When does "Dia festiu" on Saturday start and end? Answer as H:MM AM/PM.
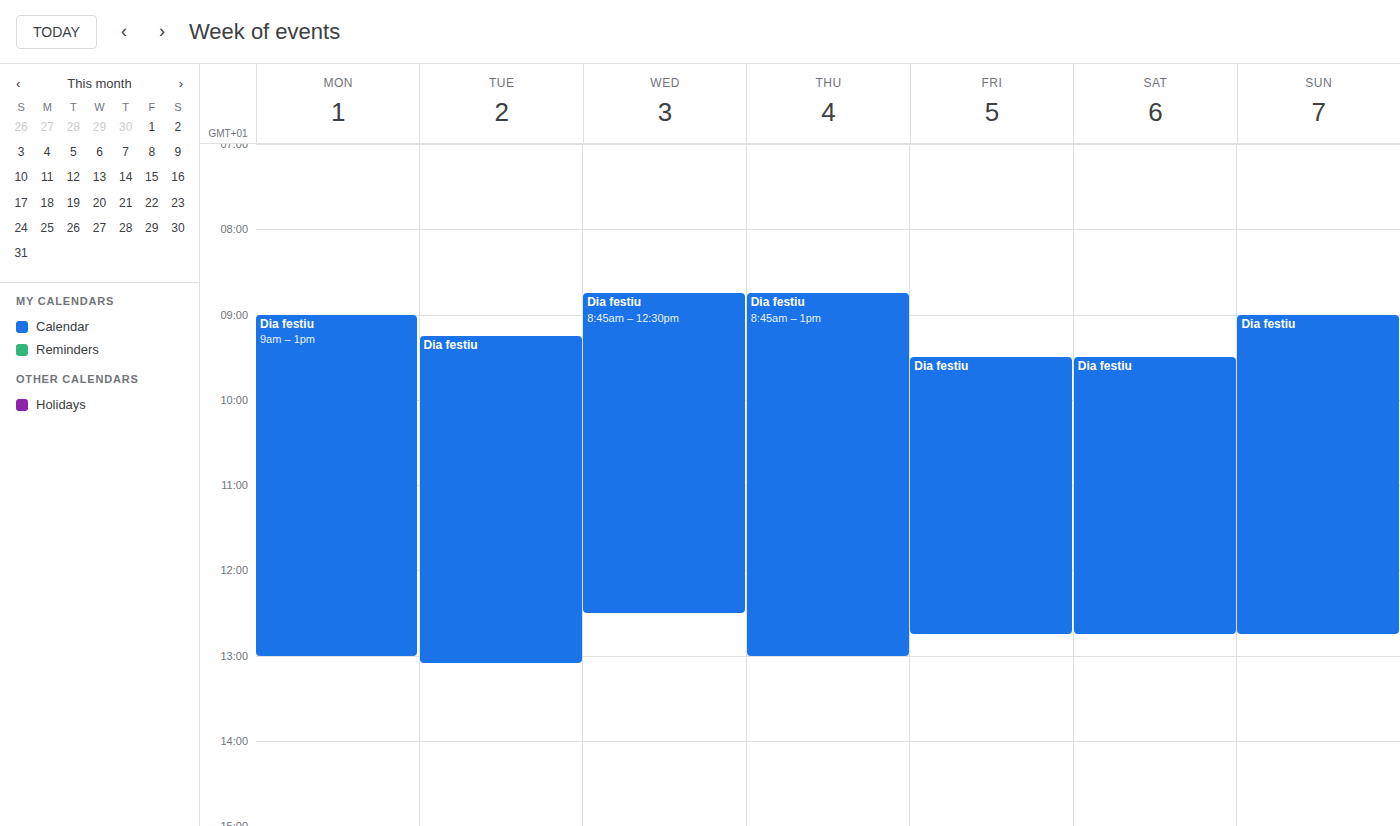
9:30 AM to 12:45 PM